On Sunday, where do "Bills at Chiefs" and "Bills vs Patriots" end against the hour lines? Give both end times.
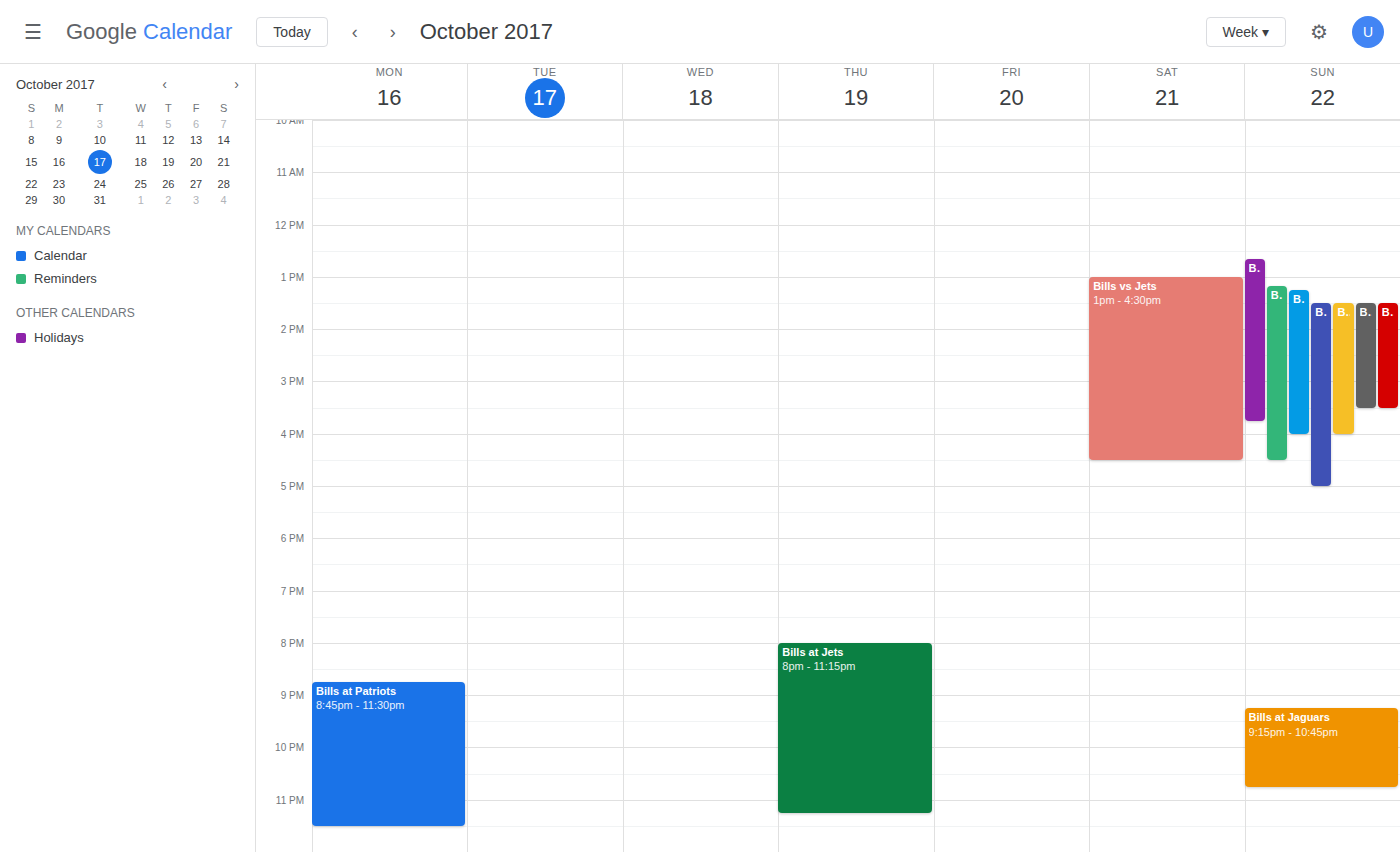
"Bills at Chiefs": 4:00 PM, exactly on the 4 PM line. "Bills vs Patriots": 5:00 PM, exactly on the 5 PM line.